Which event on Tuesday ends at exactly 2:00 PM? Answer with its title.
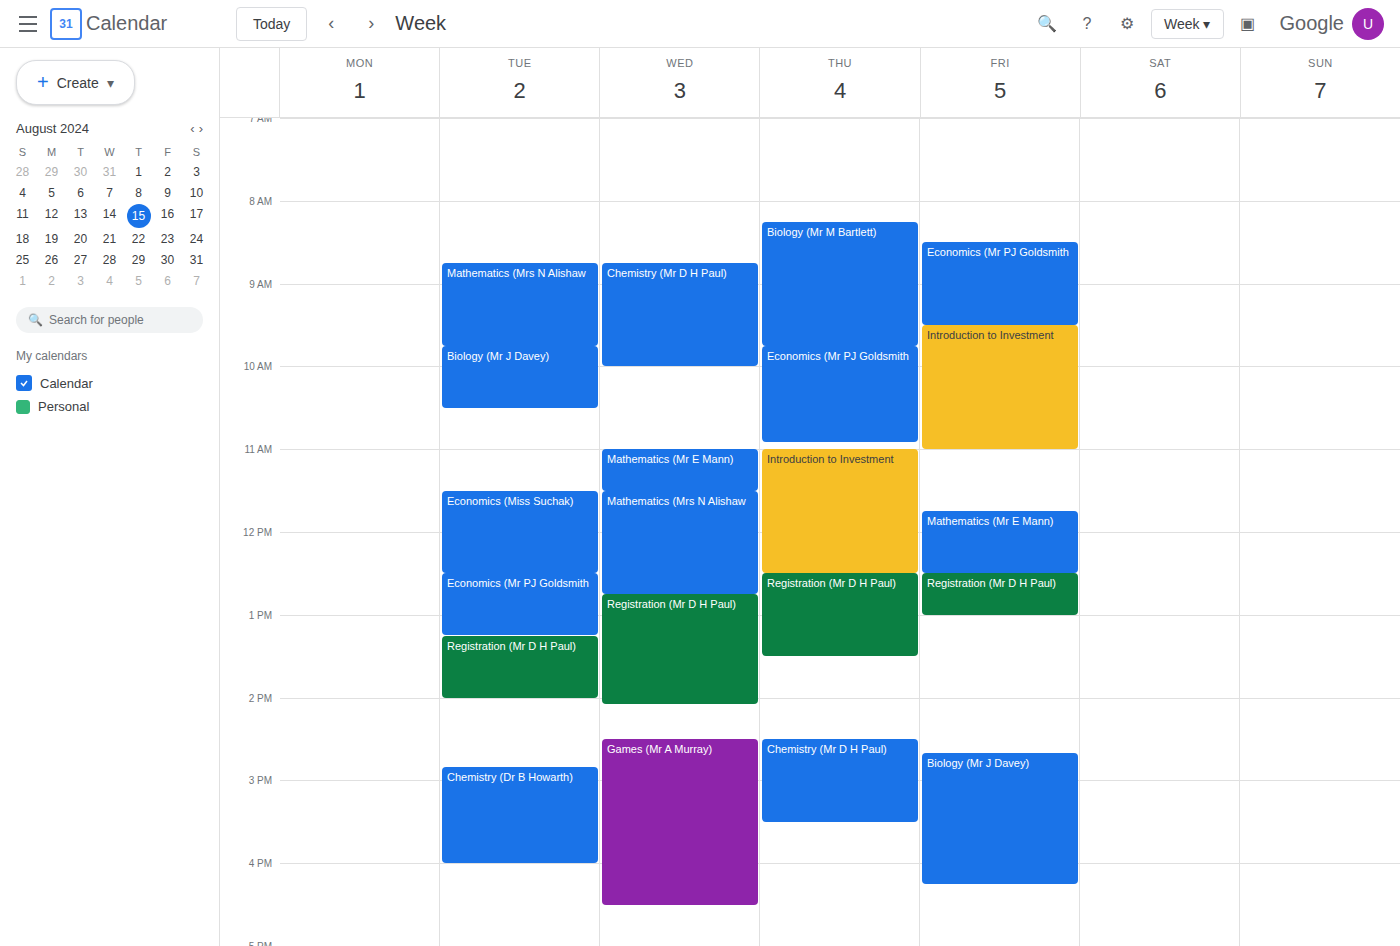
"Registration (Mr D H Paul)"